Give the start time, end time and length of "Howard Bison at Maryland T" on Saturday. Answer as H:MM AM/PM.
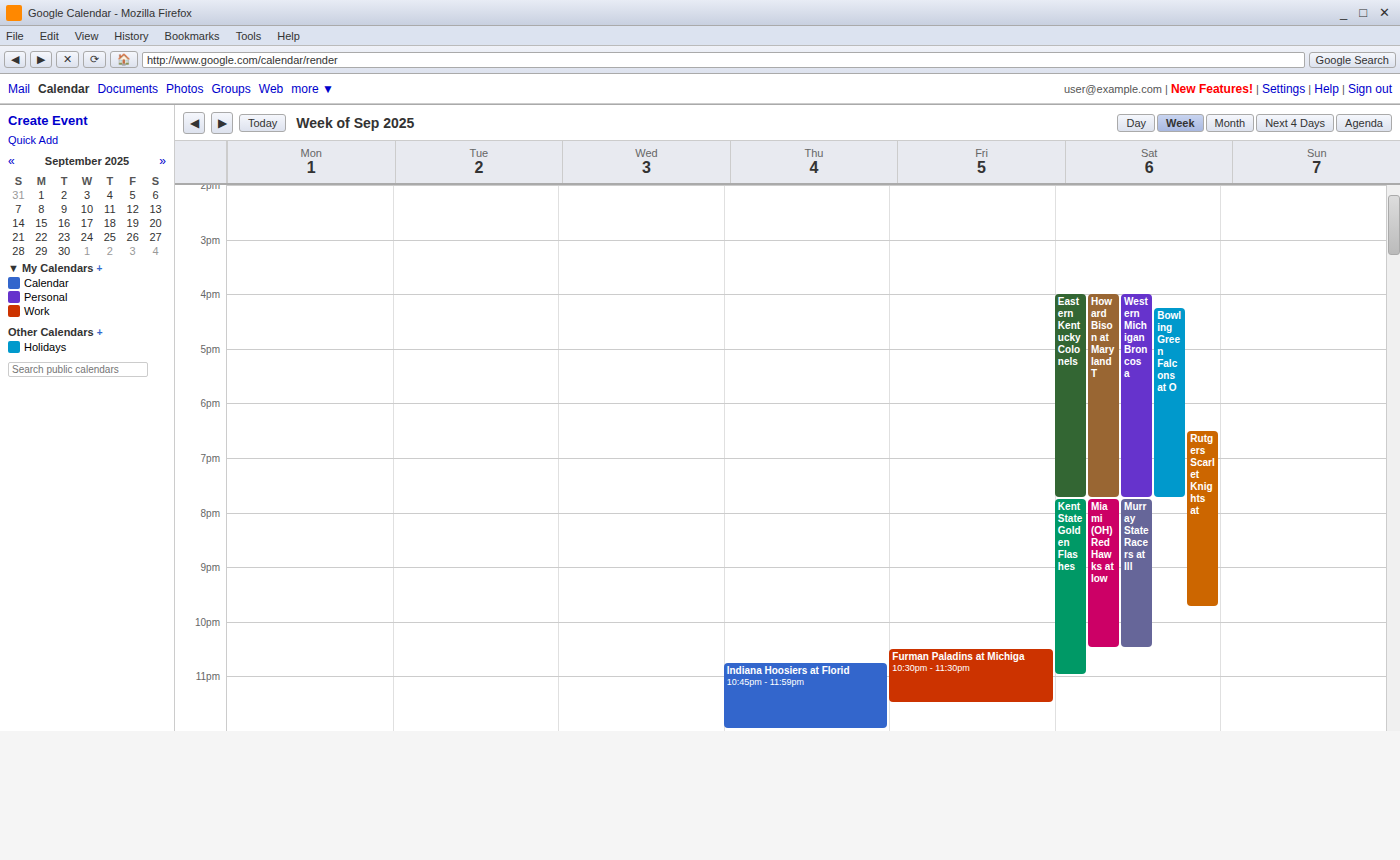
4:00 PM to 7:45 PM, 3 hours 45 minutes